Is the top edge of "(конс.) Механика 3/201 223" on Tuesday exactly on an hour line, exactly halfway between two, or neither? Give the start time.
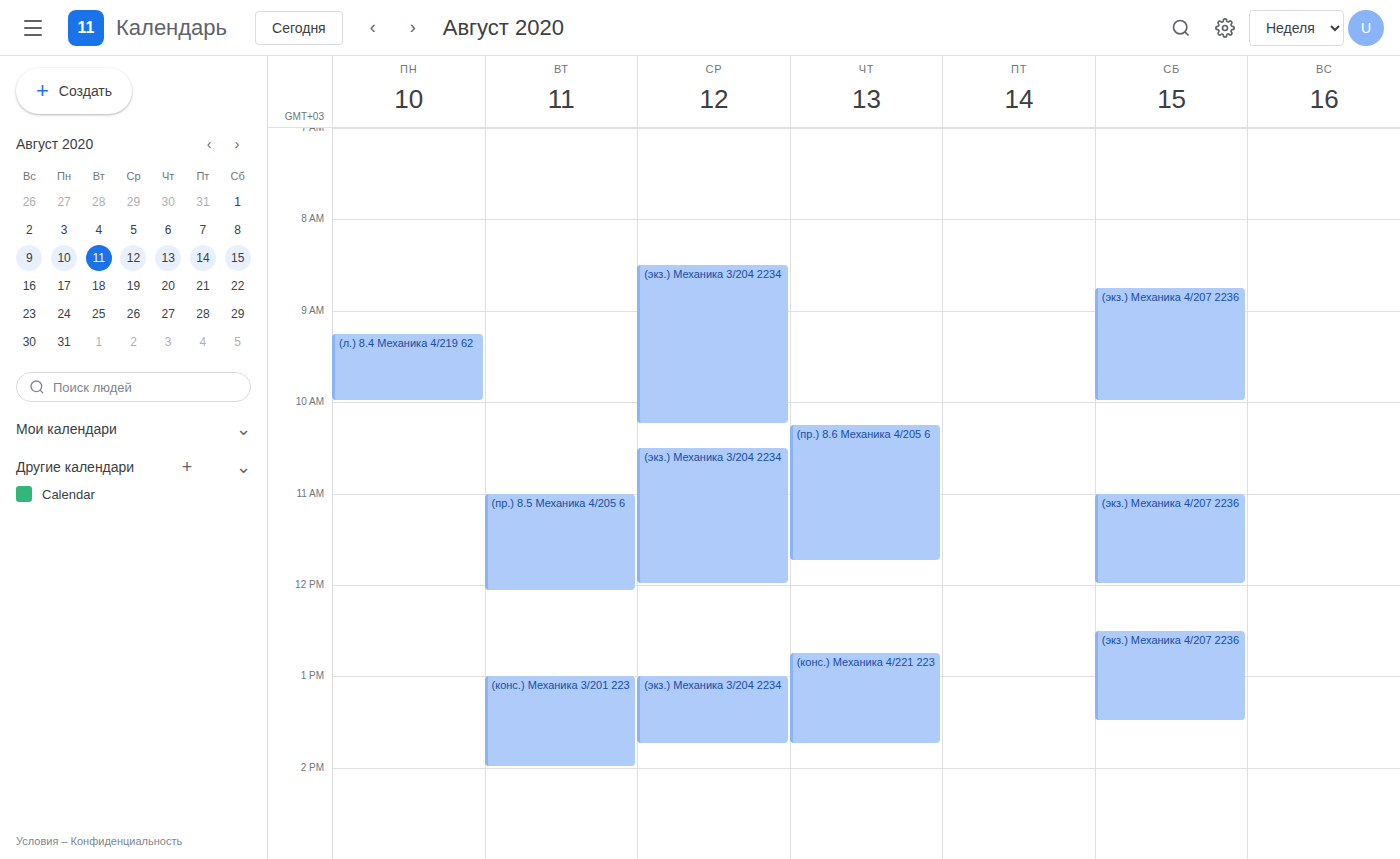
1:00 PM -- exactly on the 1 PM line.